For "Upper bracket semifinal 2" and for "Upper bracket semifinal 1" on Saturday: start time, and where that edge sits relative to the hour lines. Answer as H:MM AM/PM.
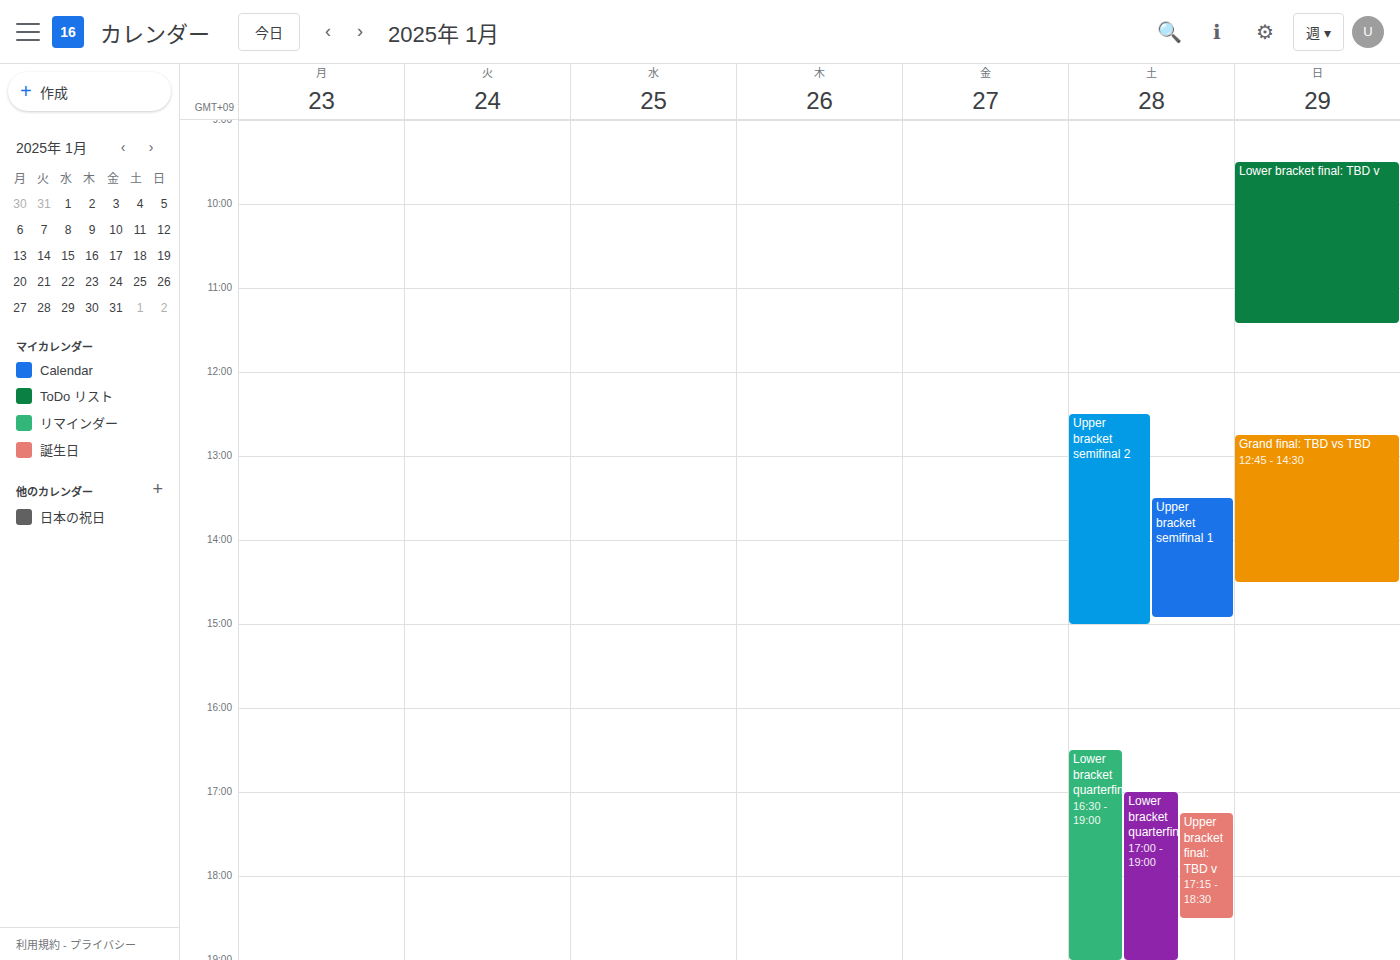
"Upper bracket semifinal 2": 12:30 PM, halfway between the 12 PM and 1 PM lines. "Upper bracket semifinal 1": 1:30 PM, halfway between the 1 PM and 2 PM lines.